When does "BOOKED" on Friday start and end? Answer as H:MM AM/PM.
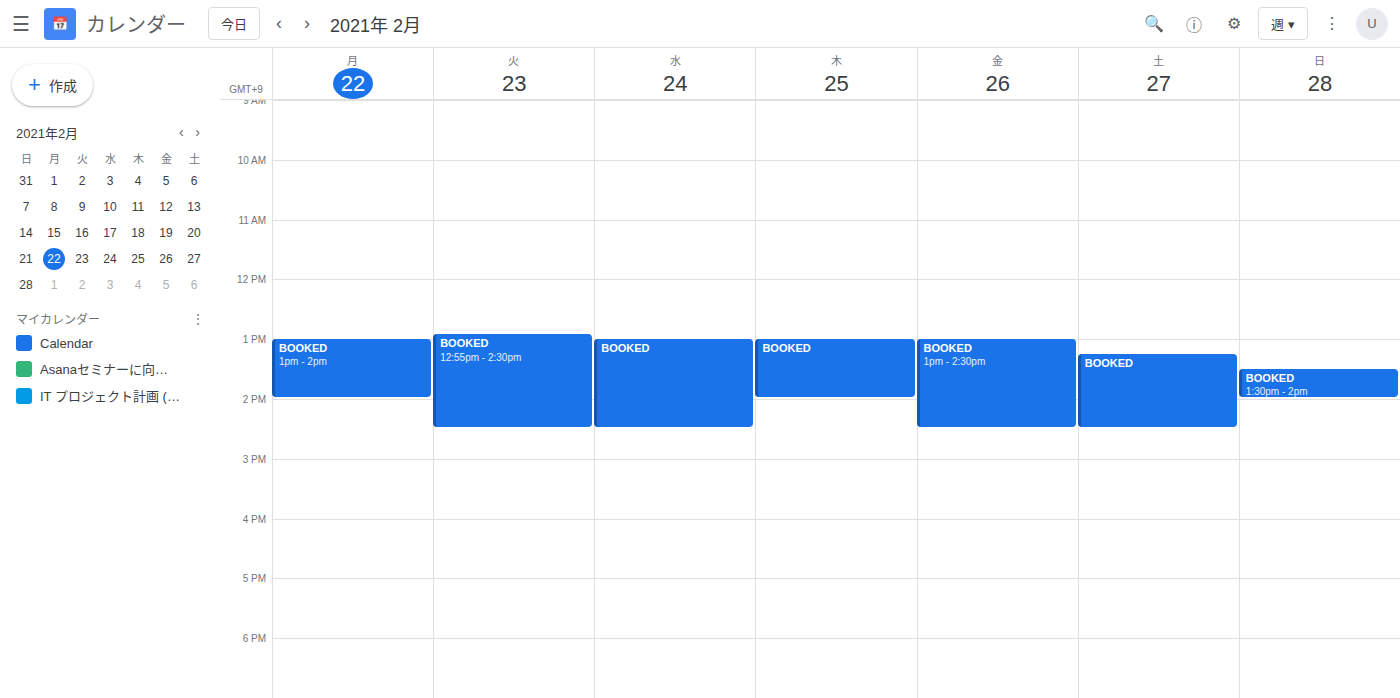
1:00 PM to 2:30 PM